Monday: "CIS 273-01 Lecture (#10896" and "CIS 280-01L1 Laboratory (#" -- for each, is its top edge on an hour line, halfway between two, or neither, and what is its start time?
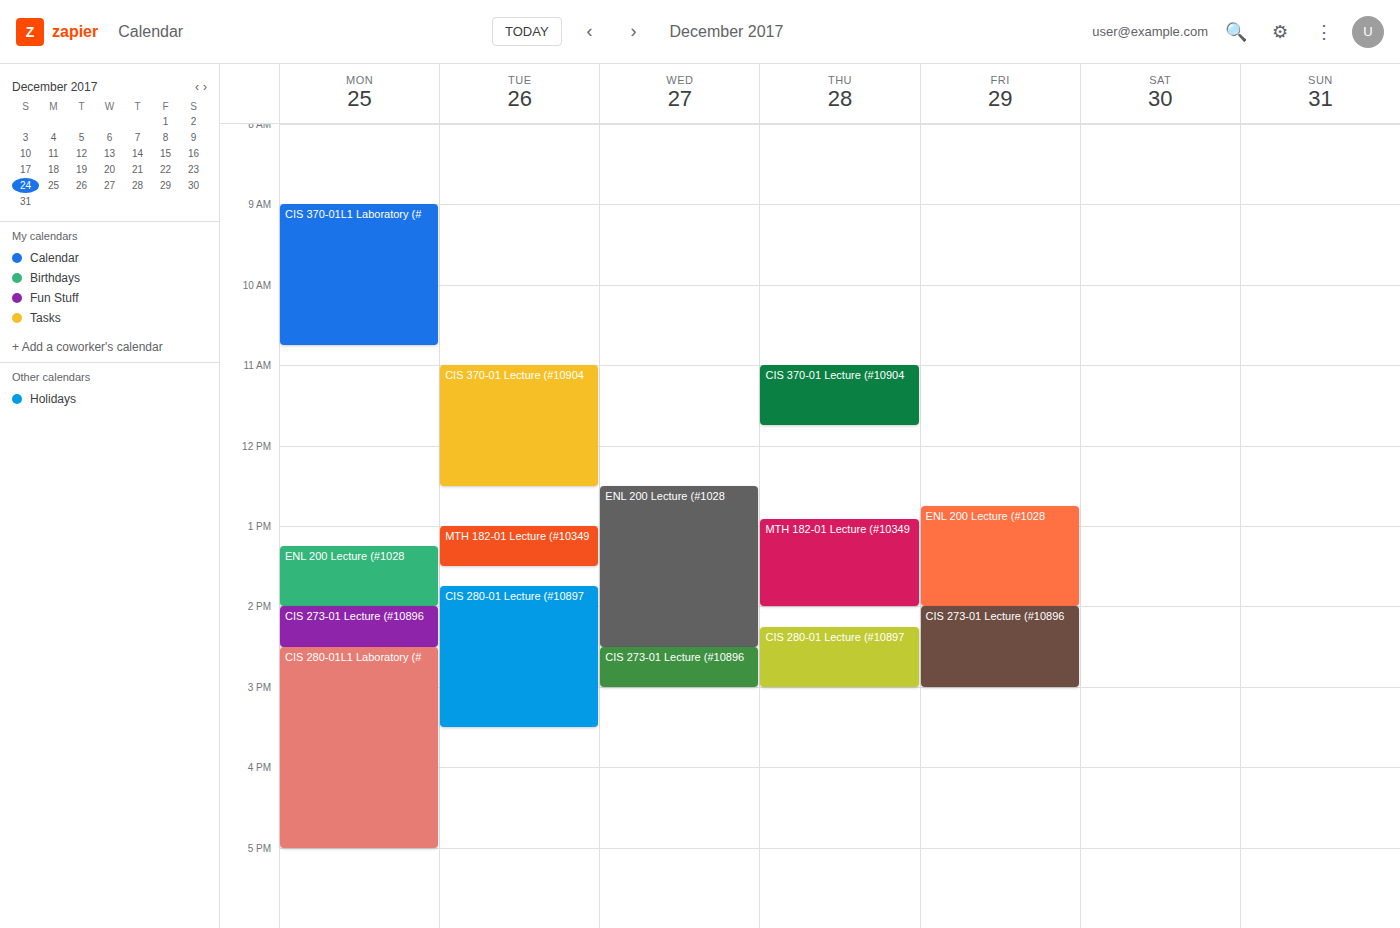
"CIS 273-01 Lecture (#10896": 2:00 PM, exactly on the 2 PM line. "CIS 280-01L1 Laboratory (#": 2:30 PM, halfway between the 2 PM and 3 PM lines.